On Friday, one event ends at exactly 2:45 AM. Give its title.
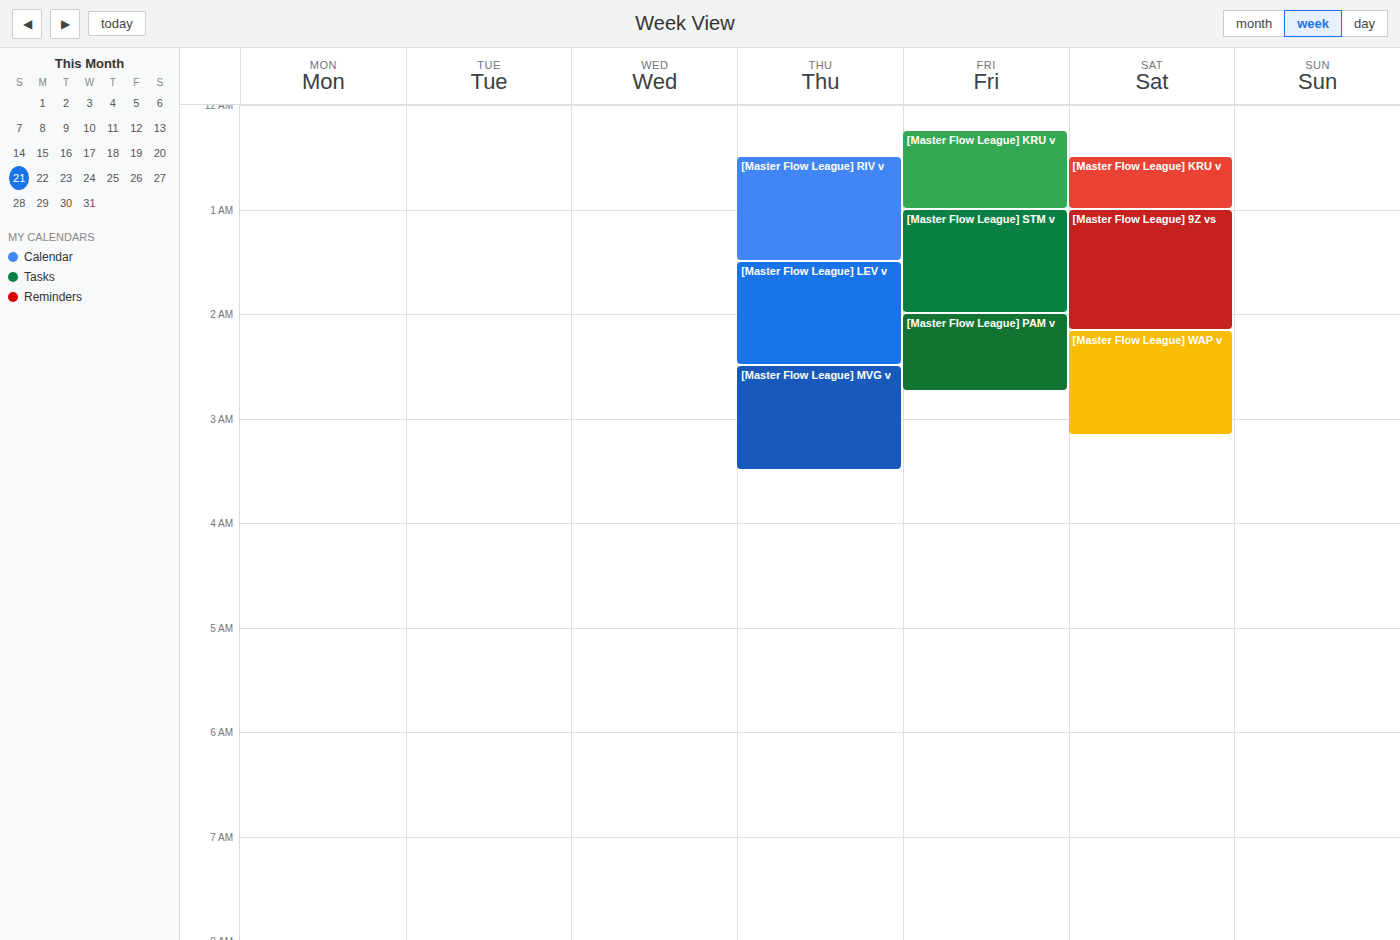
"[Master Flow League] PAM v"